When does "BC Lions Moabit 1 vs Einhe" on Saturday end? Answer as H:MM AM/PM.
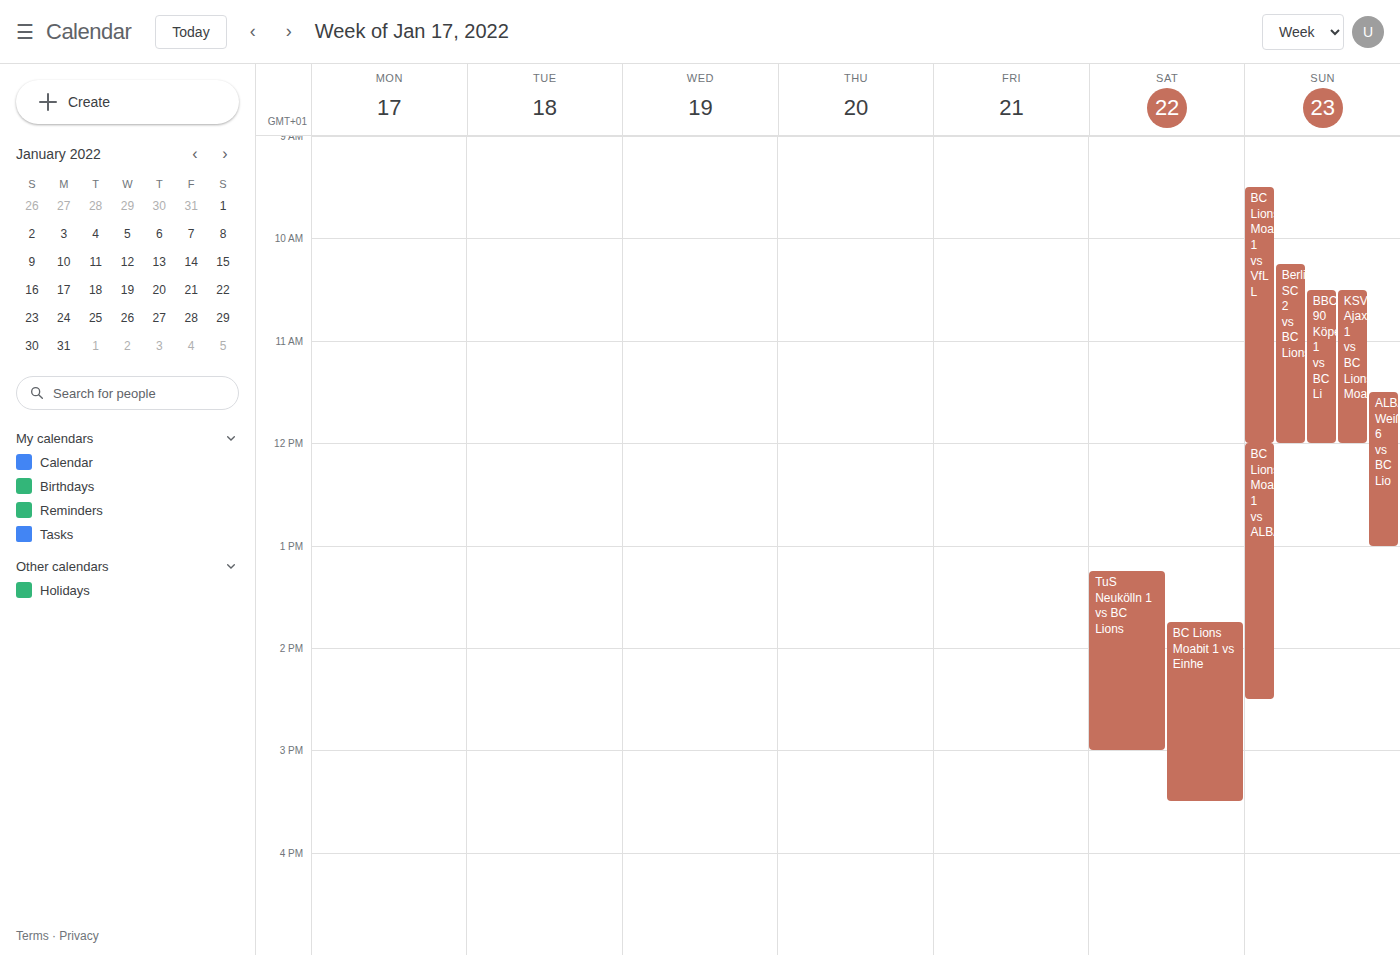
3:30 PM